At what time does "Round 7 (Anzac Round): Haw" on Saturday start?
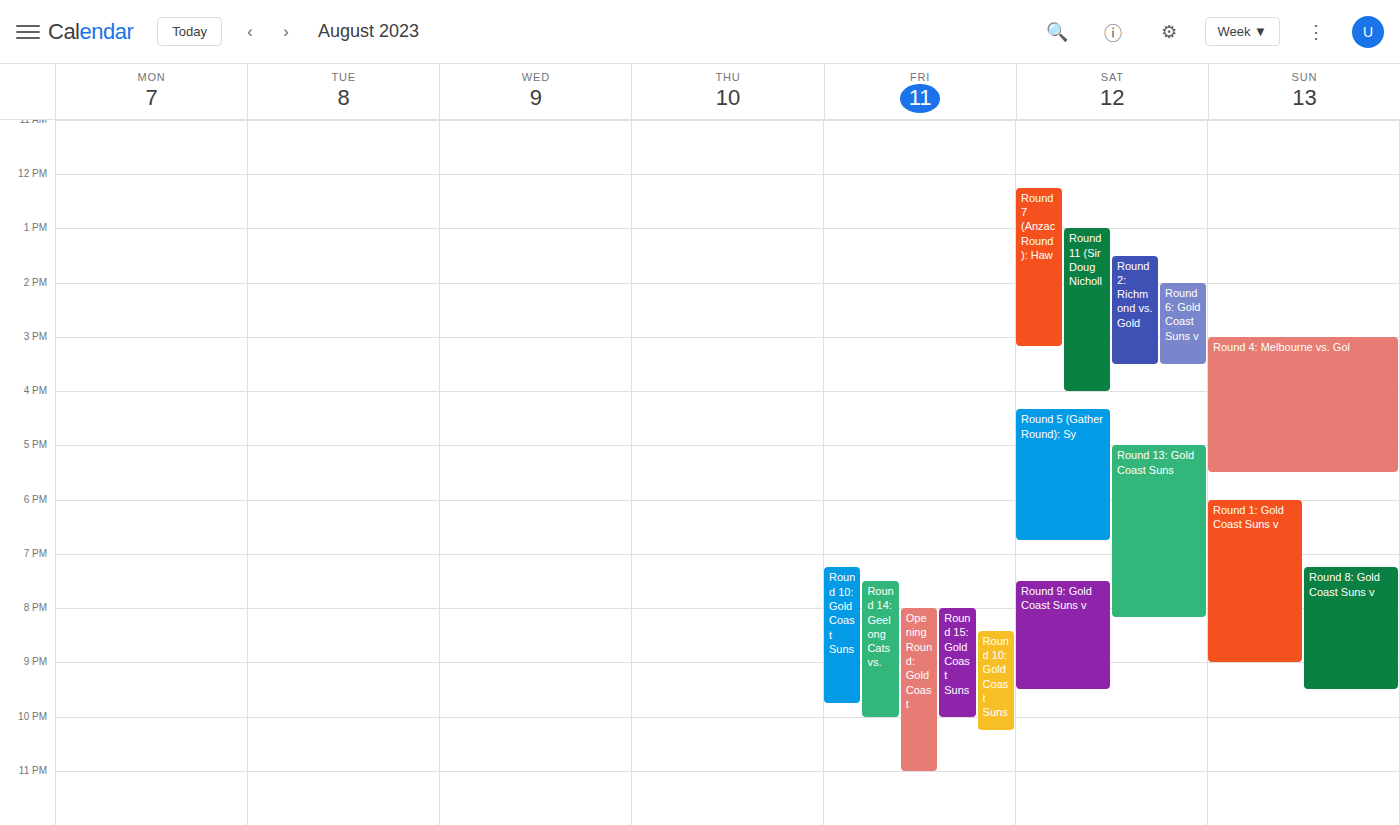
12:15 PM